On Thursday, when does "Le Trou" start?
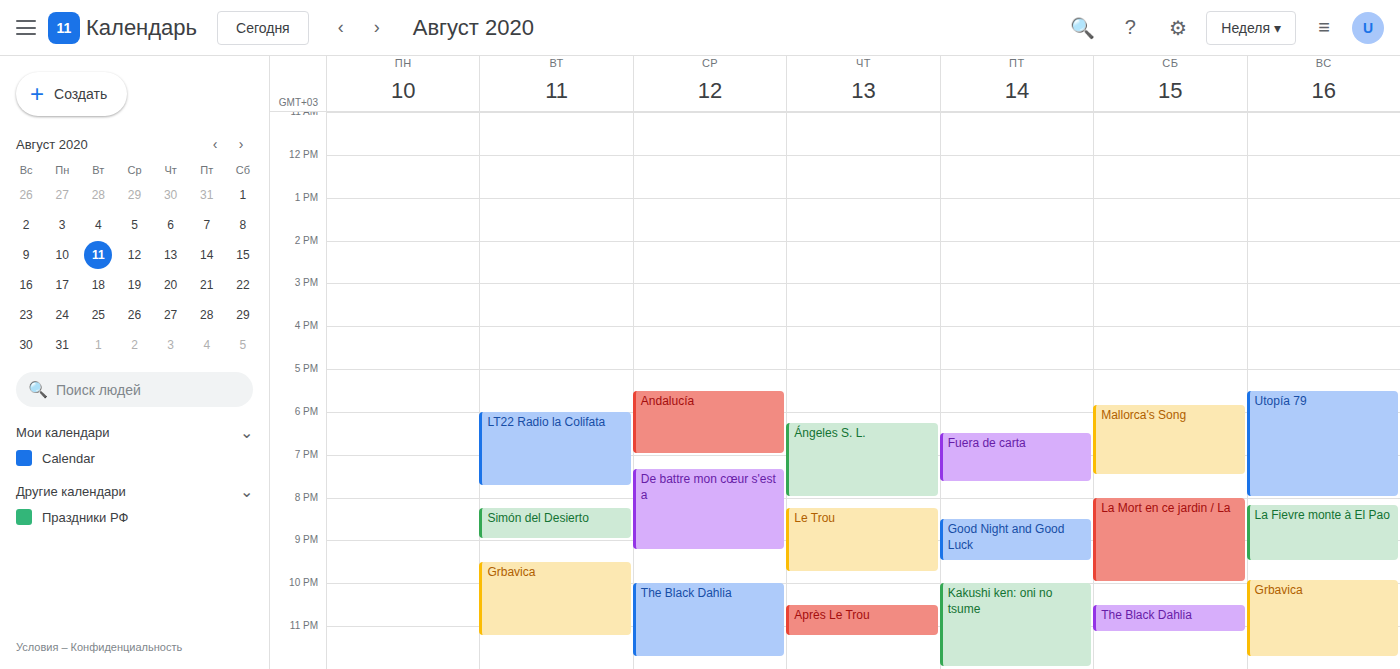
8:15 PM